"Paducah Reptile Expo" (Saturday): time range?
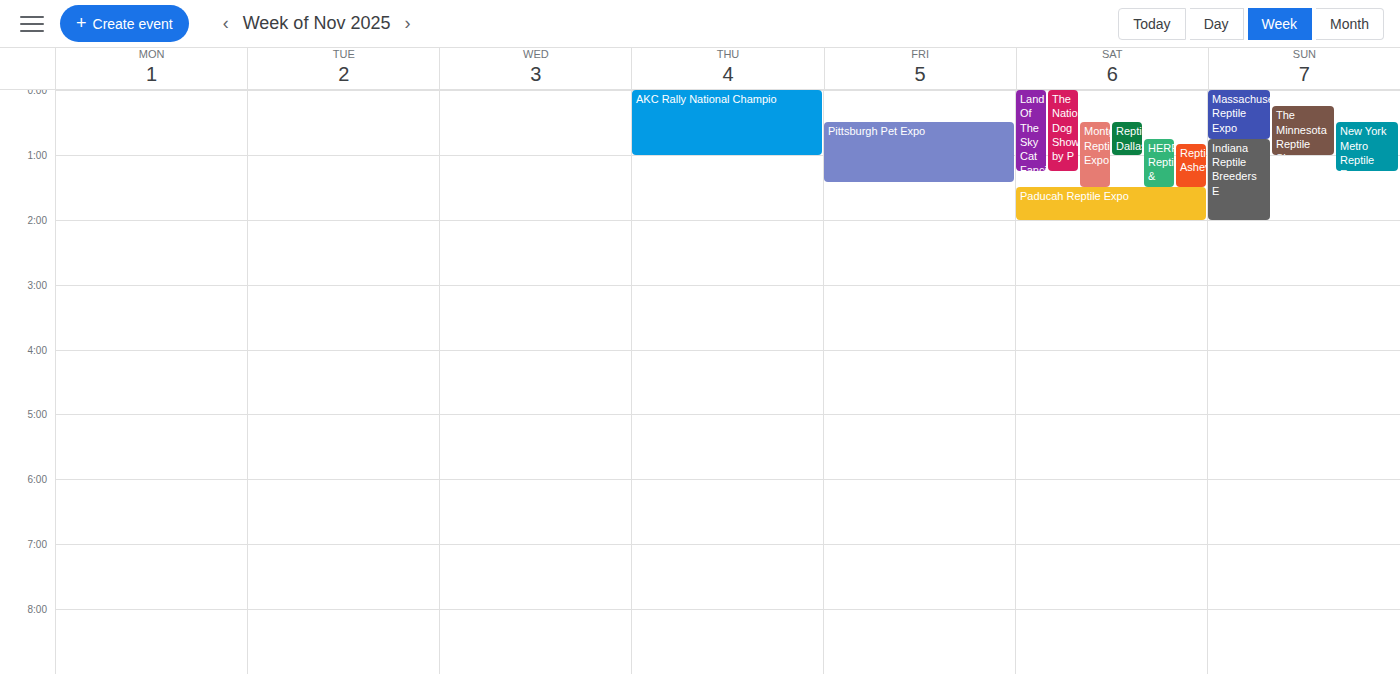
1:30 AM to 2:00 AM